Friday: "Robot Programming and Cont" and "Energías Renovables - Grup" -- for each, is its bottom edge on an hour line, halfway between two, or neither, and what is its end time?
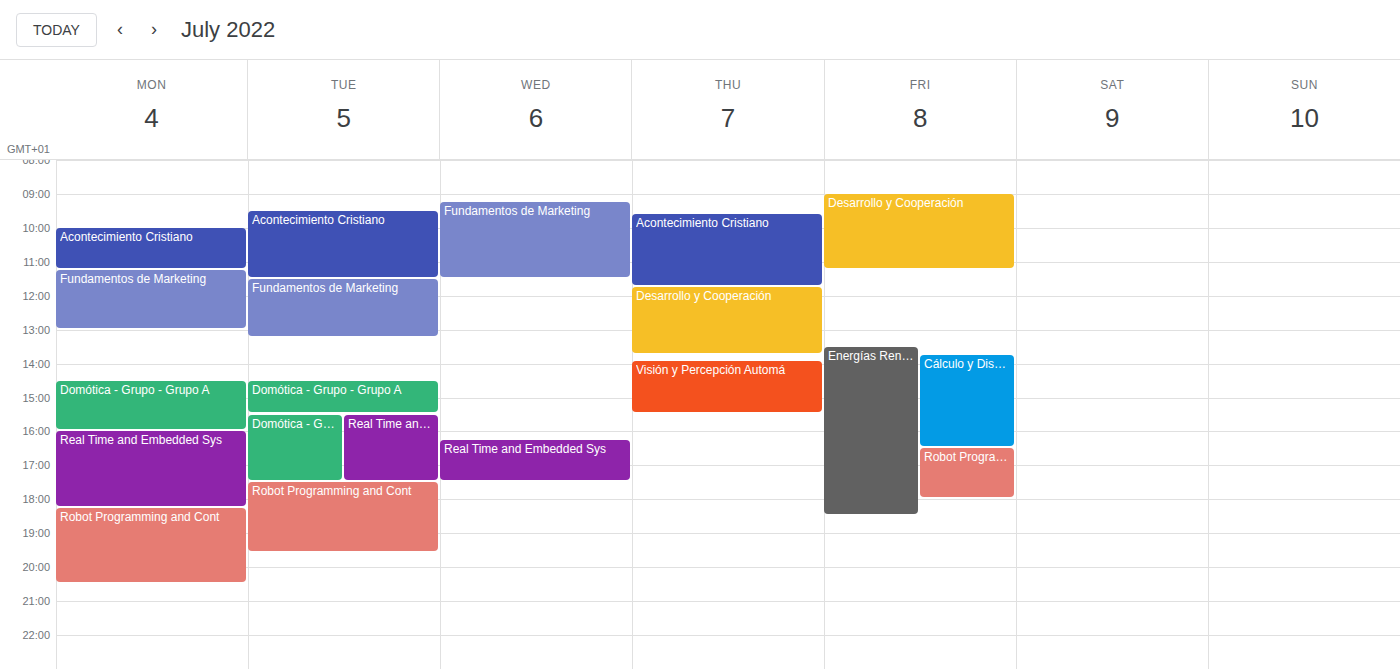
"Robot Programming and Cont": 6:00 PM, exactly on the 6 PM line. "Energías Renovables - Grup": 6:30 PM, halfway between the 6 PM and 7 PM lines.